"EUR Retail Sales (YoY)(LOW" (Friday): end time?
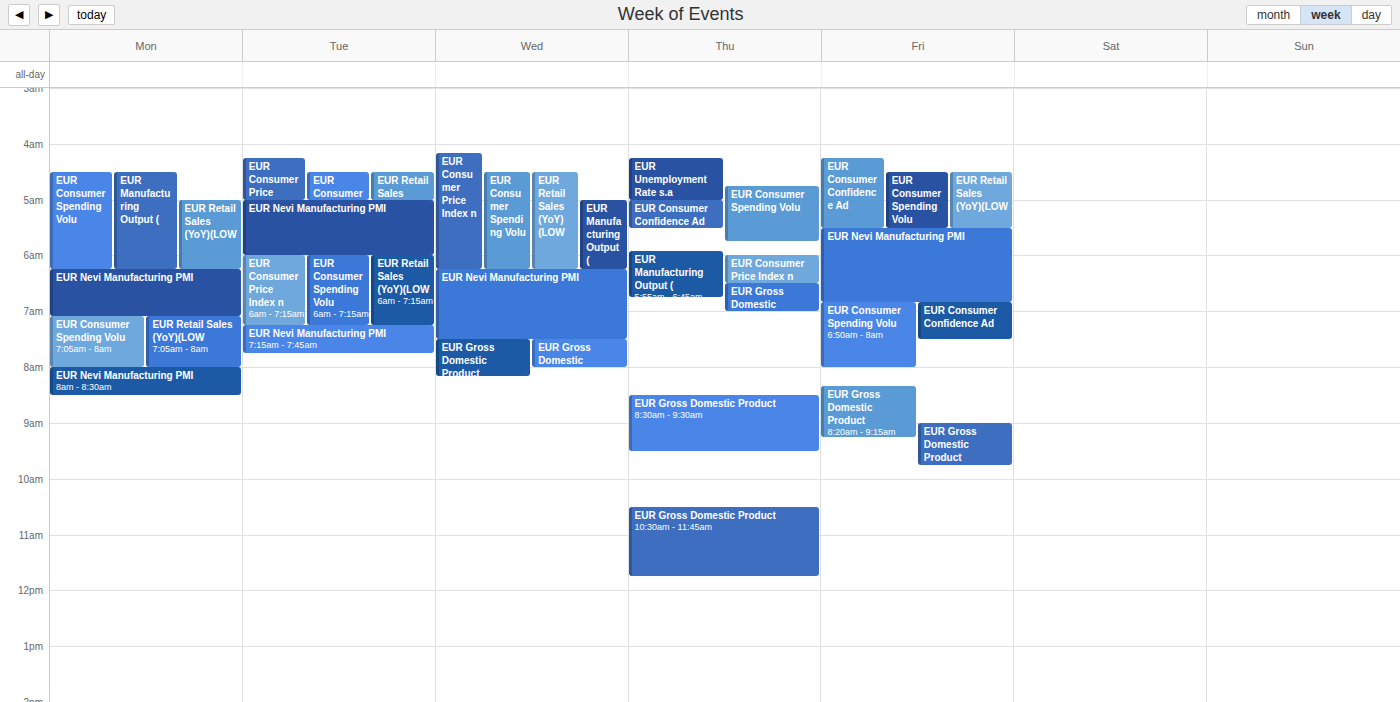
5:30 AM